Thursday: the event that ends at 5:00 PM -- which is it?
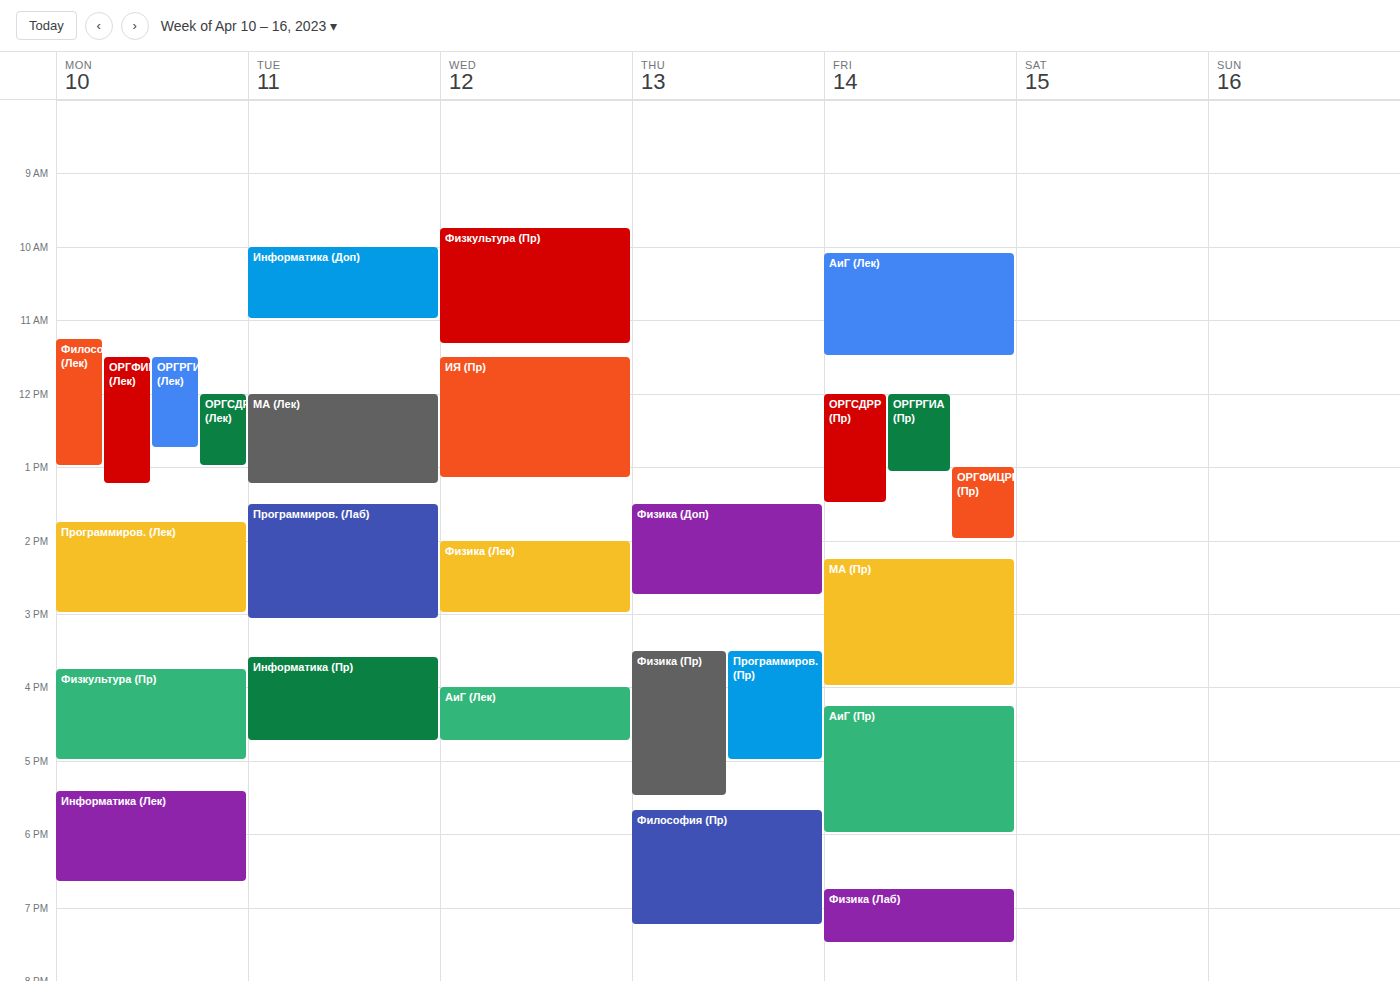
"Программиров. (Пр)"